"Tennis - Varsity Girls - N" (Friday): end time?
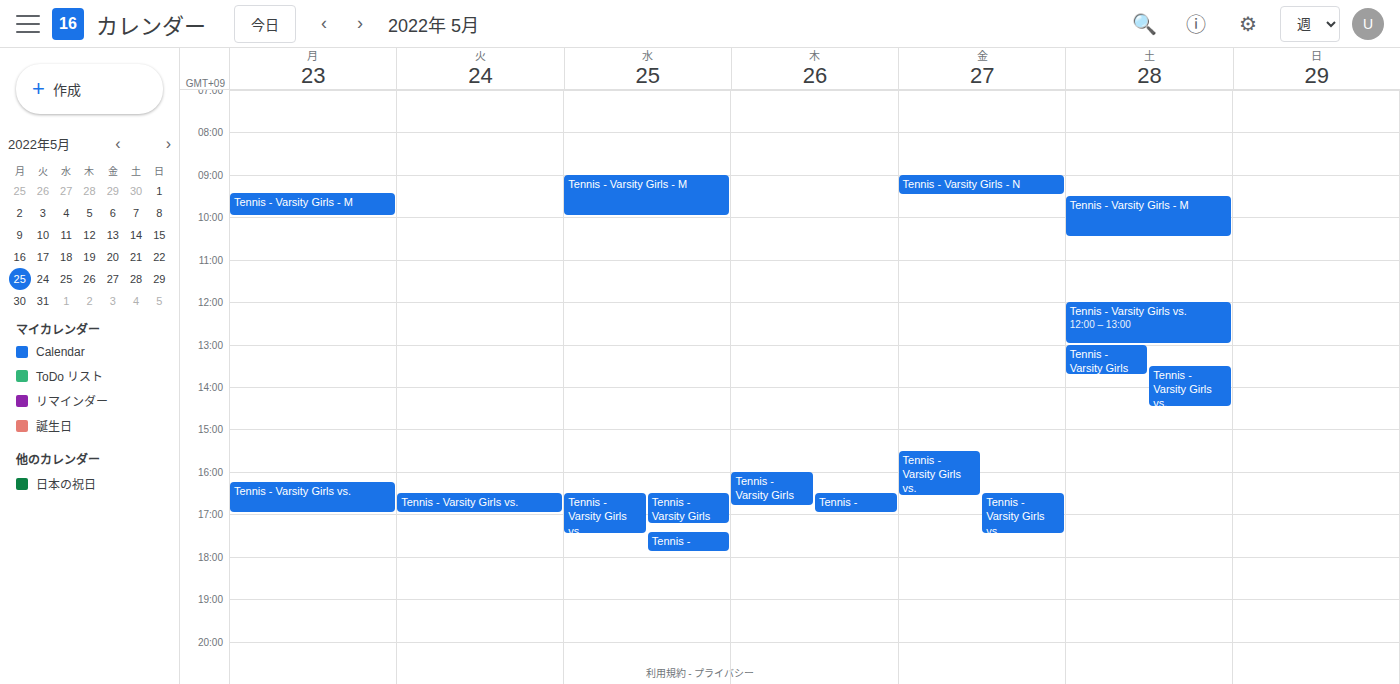
9:30 AM